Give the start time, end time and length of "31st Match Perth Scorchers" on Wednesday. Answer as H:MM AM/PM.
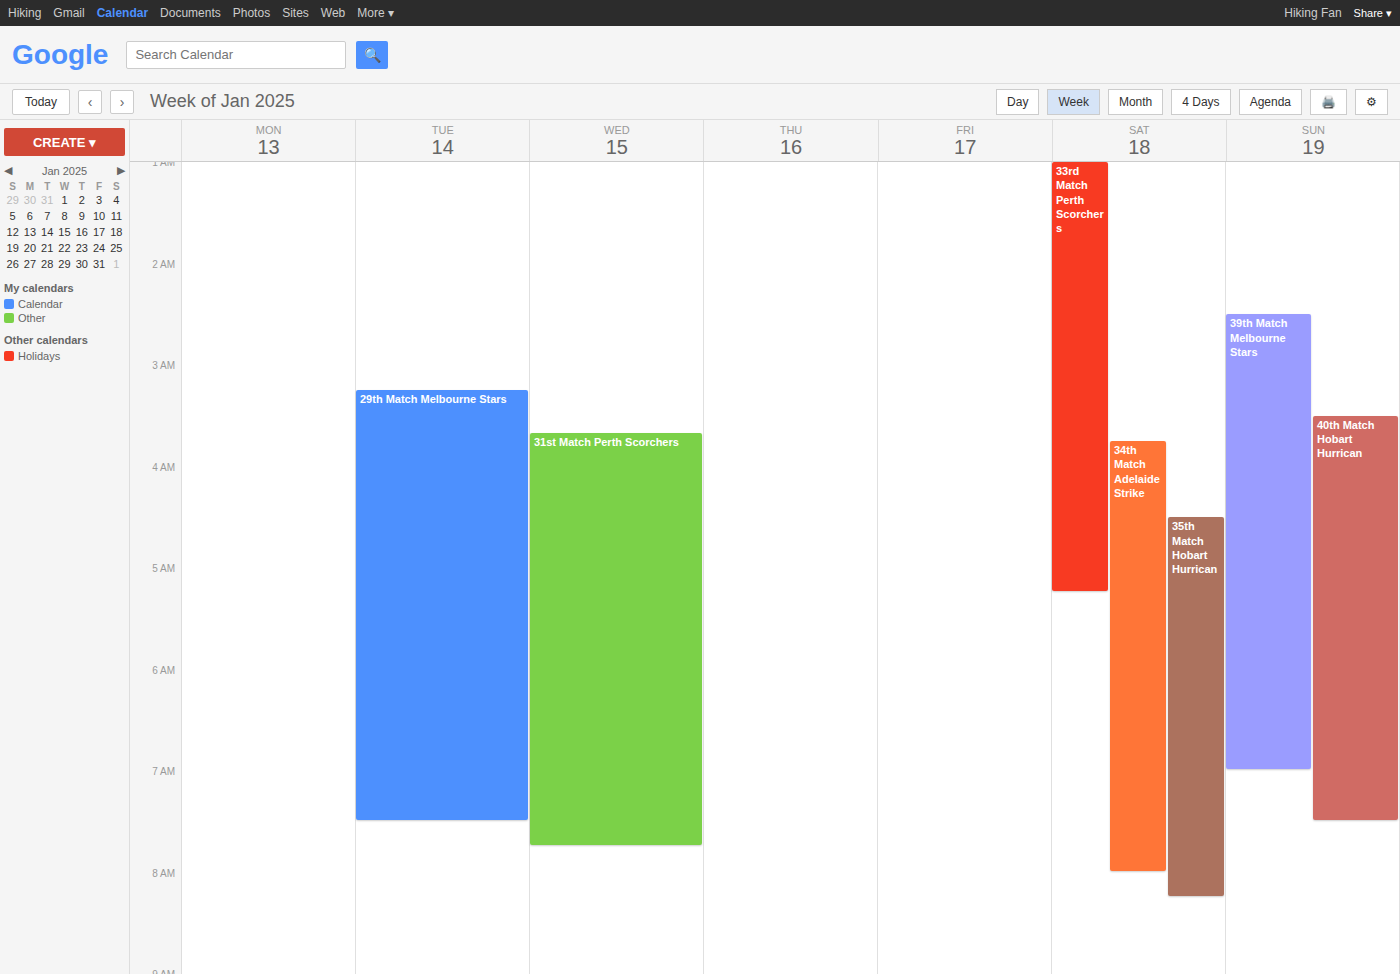
3:40 AM to 7:45 AM, 4 hours 5 minutes